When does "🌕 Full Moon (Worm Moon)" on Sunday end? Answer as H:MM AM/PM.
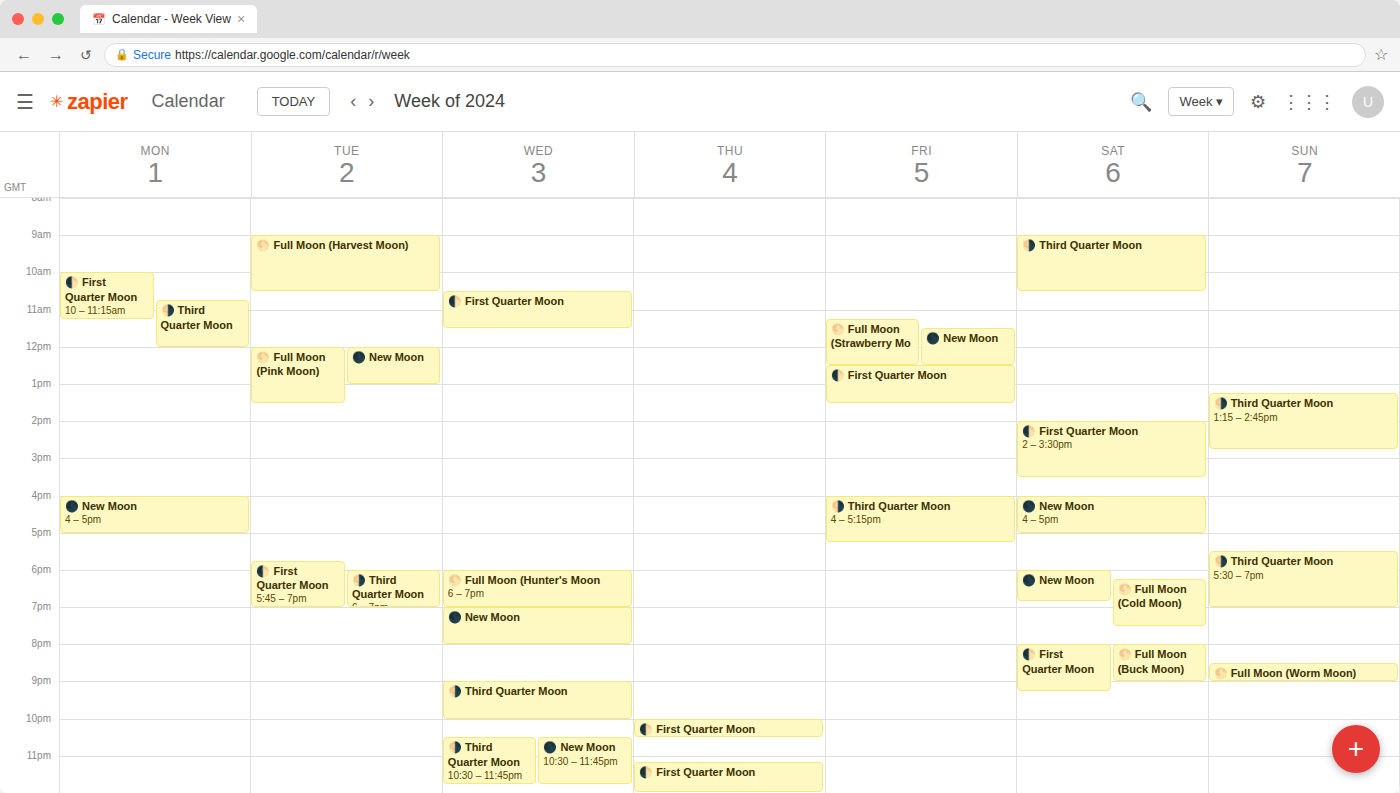
9:00 PM